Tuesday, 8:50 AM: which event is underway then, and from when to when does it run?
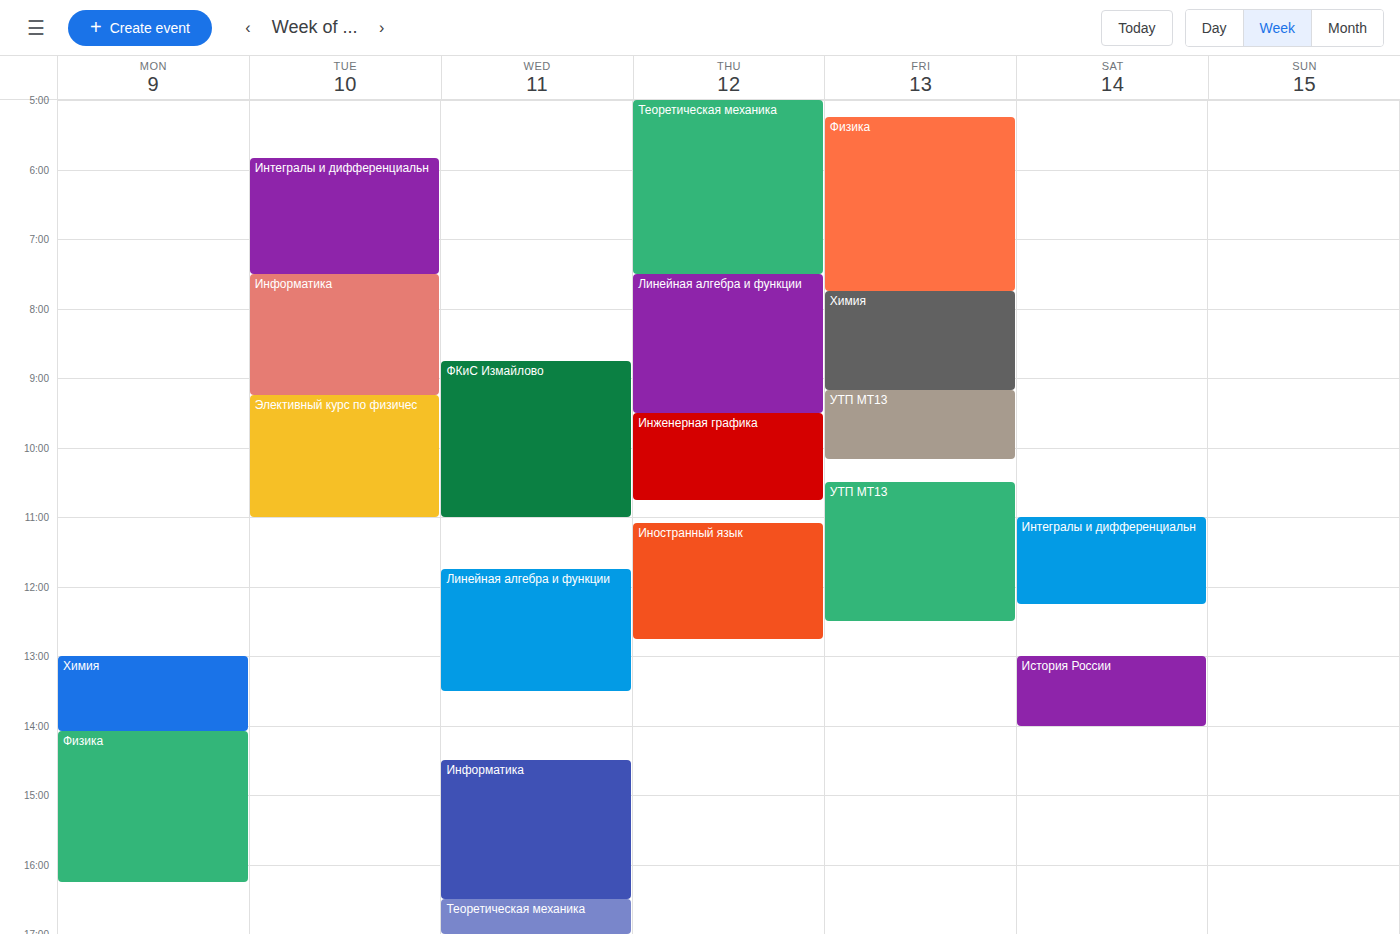
"Информатика", 7:30 AM to 9:15 AM